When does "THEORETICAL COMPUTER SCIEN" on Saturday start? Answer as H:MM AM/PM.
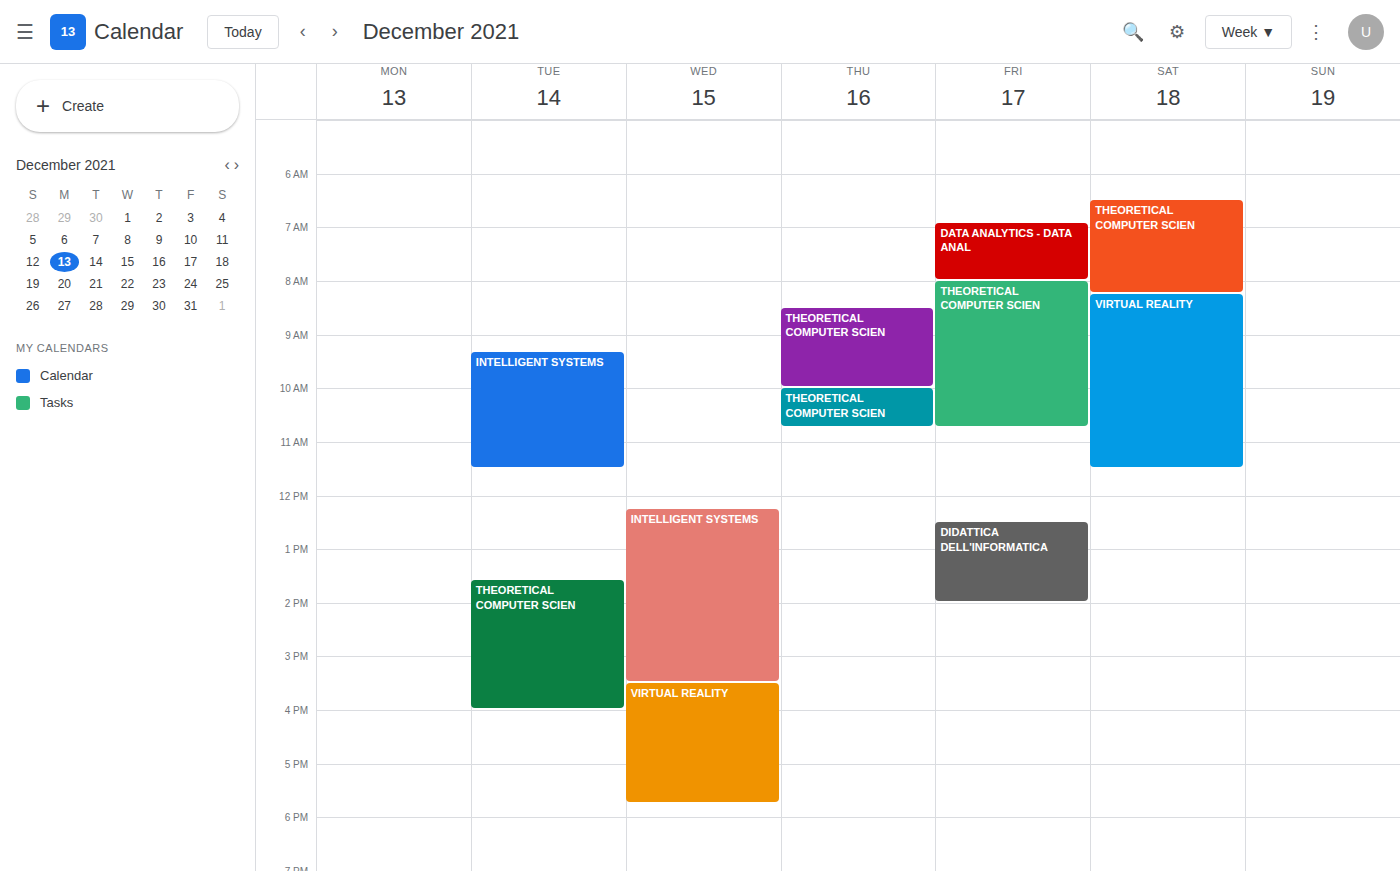
6:30 AM